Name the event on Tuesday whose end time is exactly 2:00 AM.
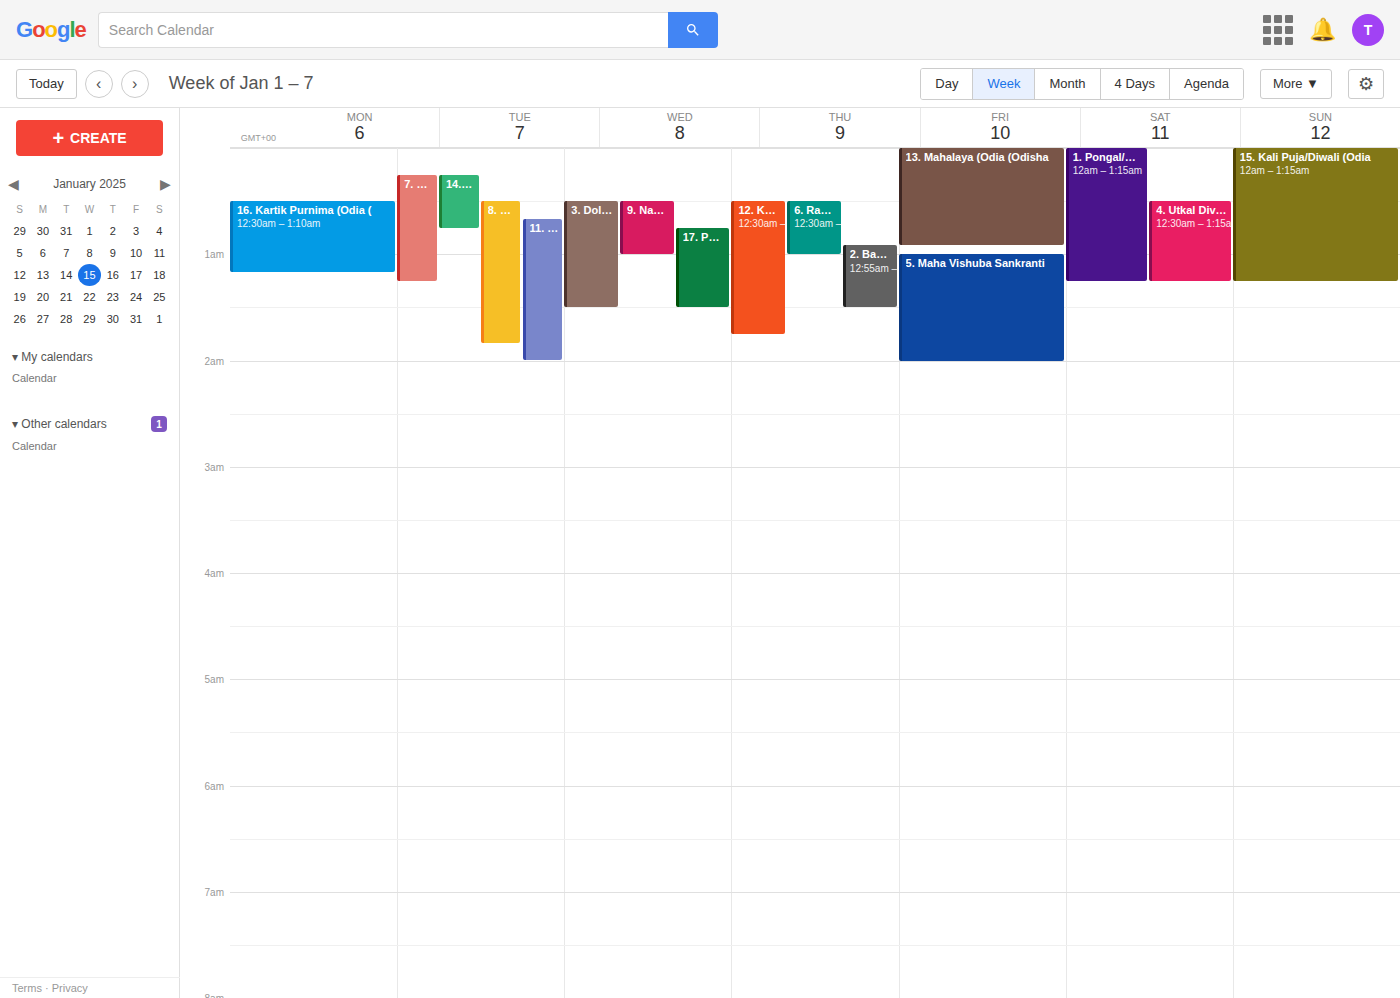
"11. Ganesh Chaturthi (Odia"